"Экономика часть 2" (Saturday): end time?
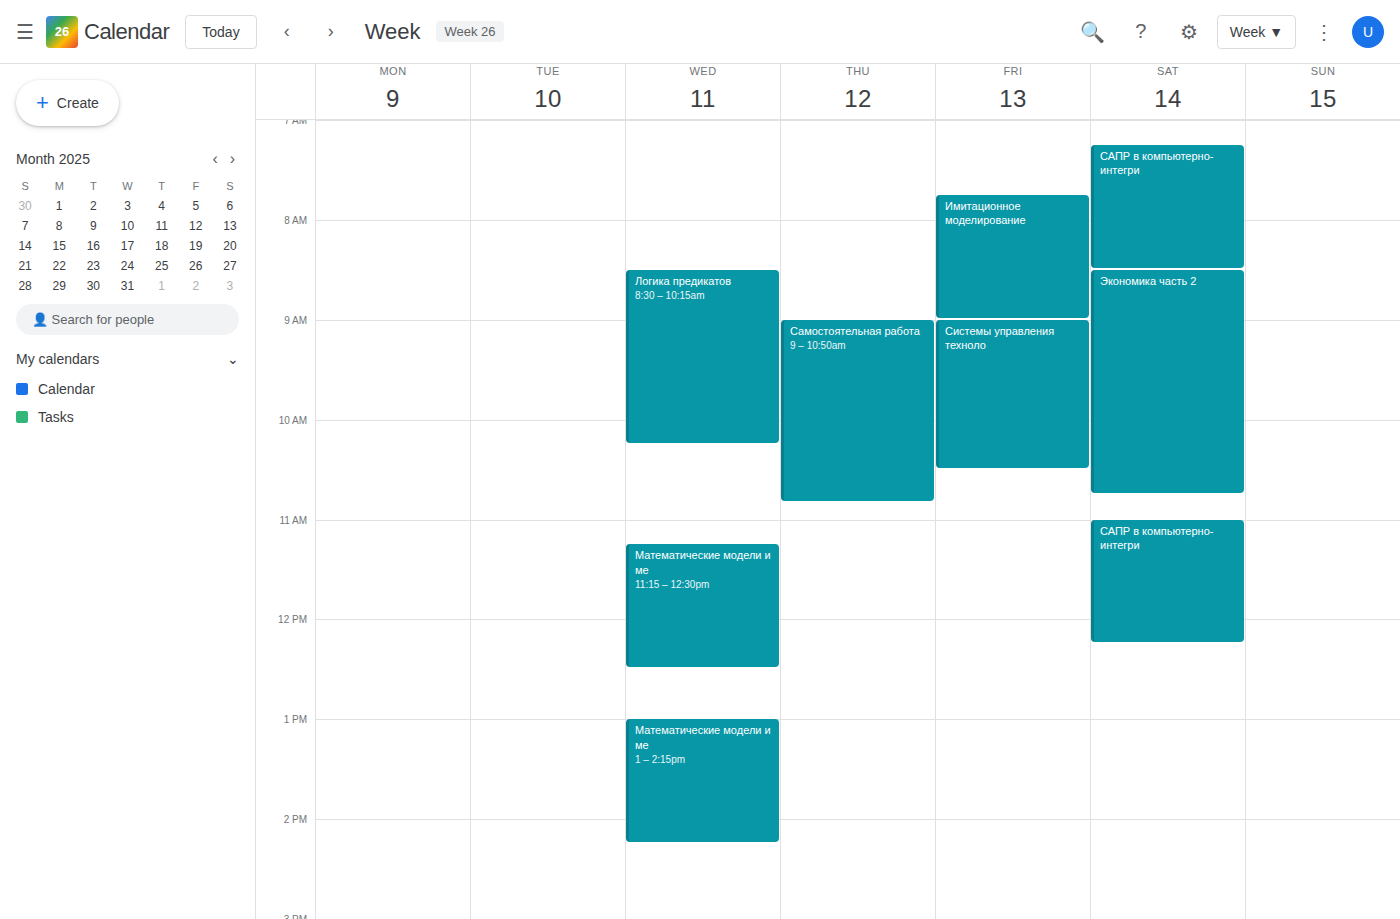
10:45 AM